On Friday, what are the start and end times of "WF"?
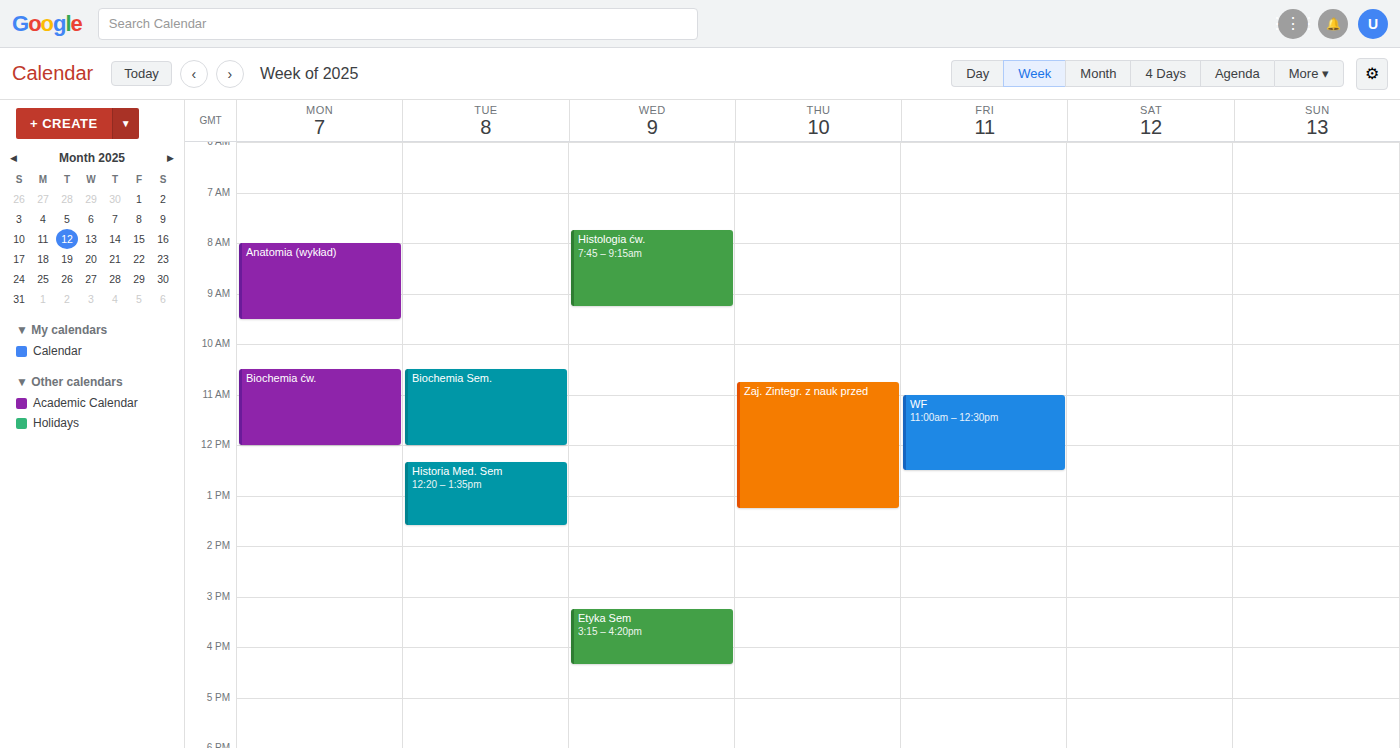
11:00 AM to 12:30 PM